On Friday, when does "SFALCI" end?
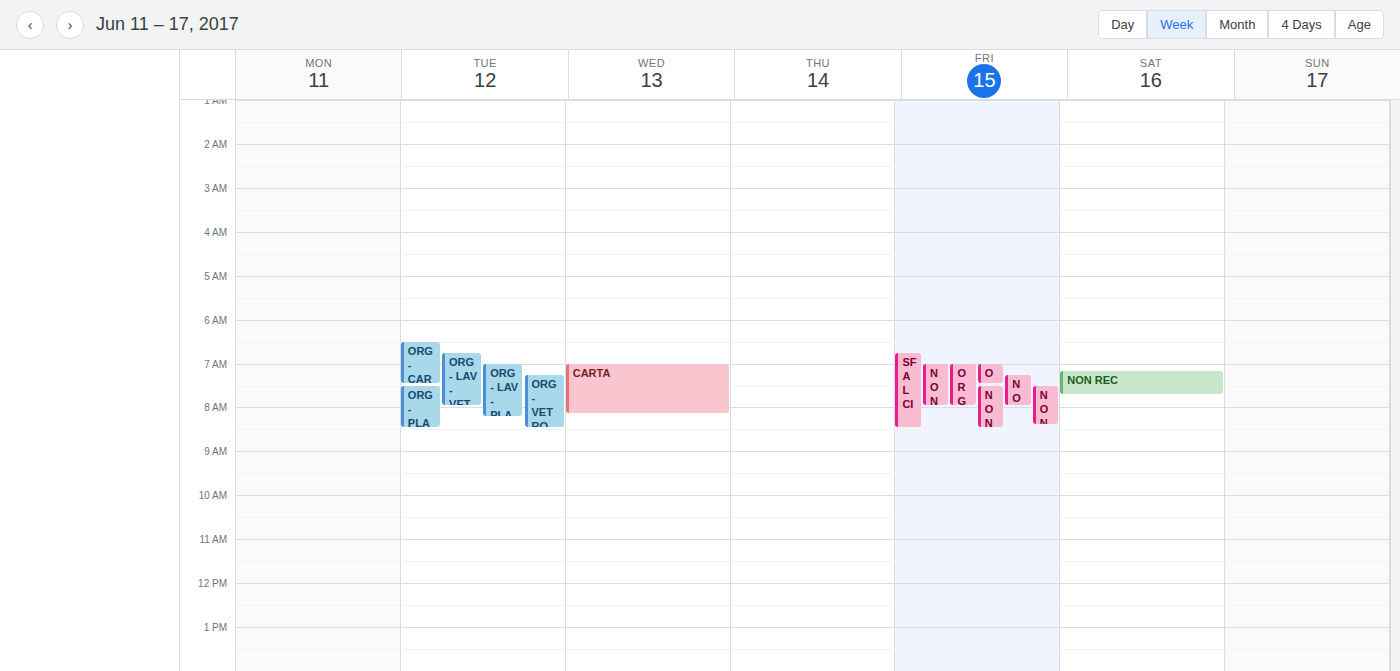
8:30 AM